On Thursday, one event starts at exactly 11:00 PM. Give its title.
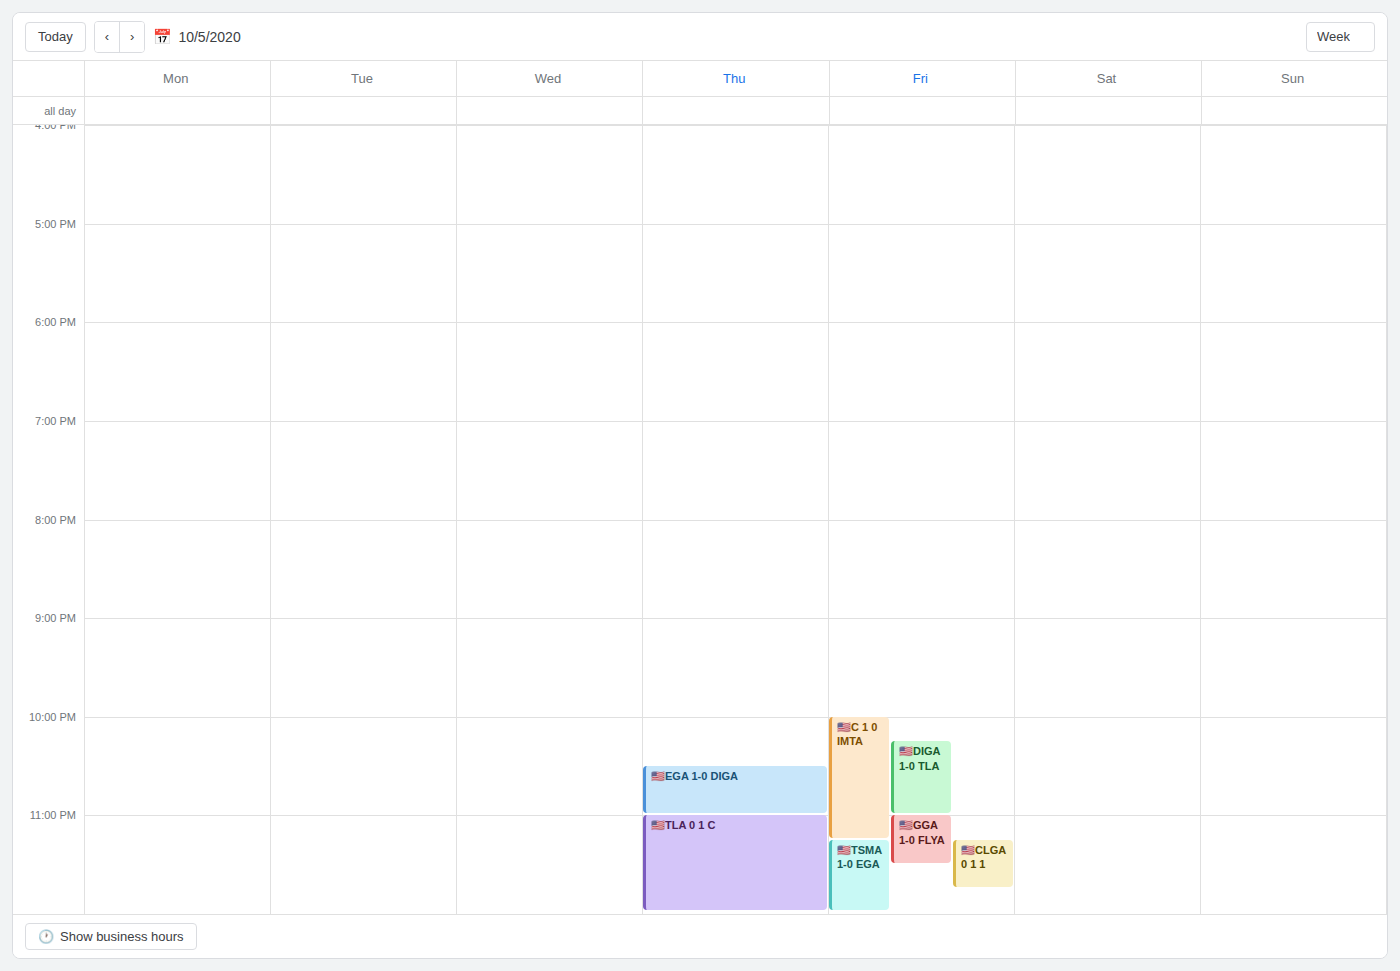
"🇺🇸TLA 0 1 C"